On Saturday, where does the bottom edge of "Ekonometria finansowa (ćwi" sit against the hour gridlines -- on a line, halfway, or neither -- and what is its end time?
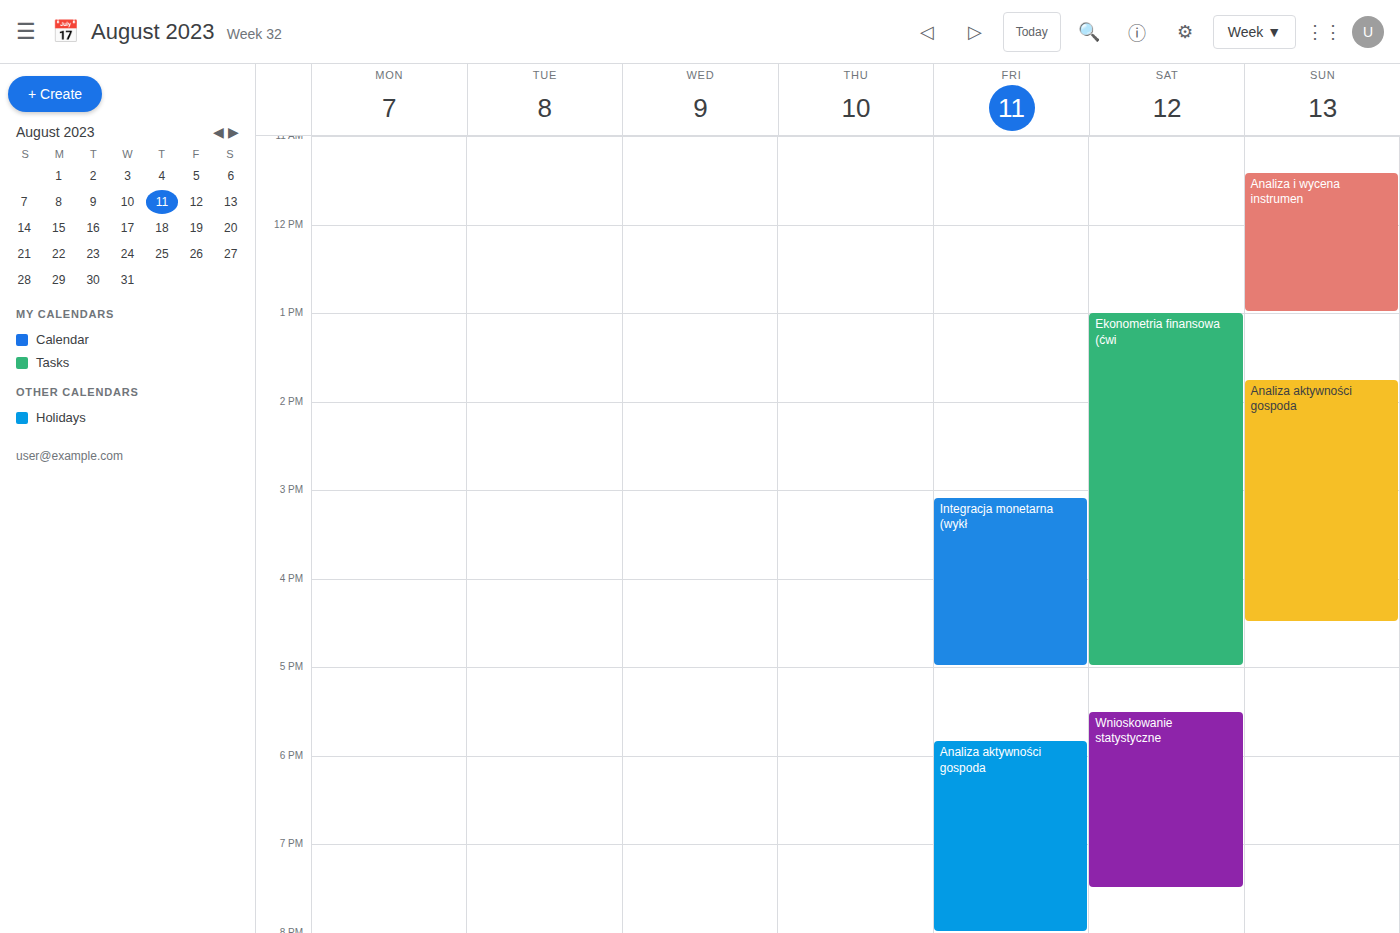
5:00 PM -- exactly on the 5 PM line.